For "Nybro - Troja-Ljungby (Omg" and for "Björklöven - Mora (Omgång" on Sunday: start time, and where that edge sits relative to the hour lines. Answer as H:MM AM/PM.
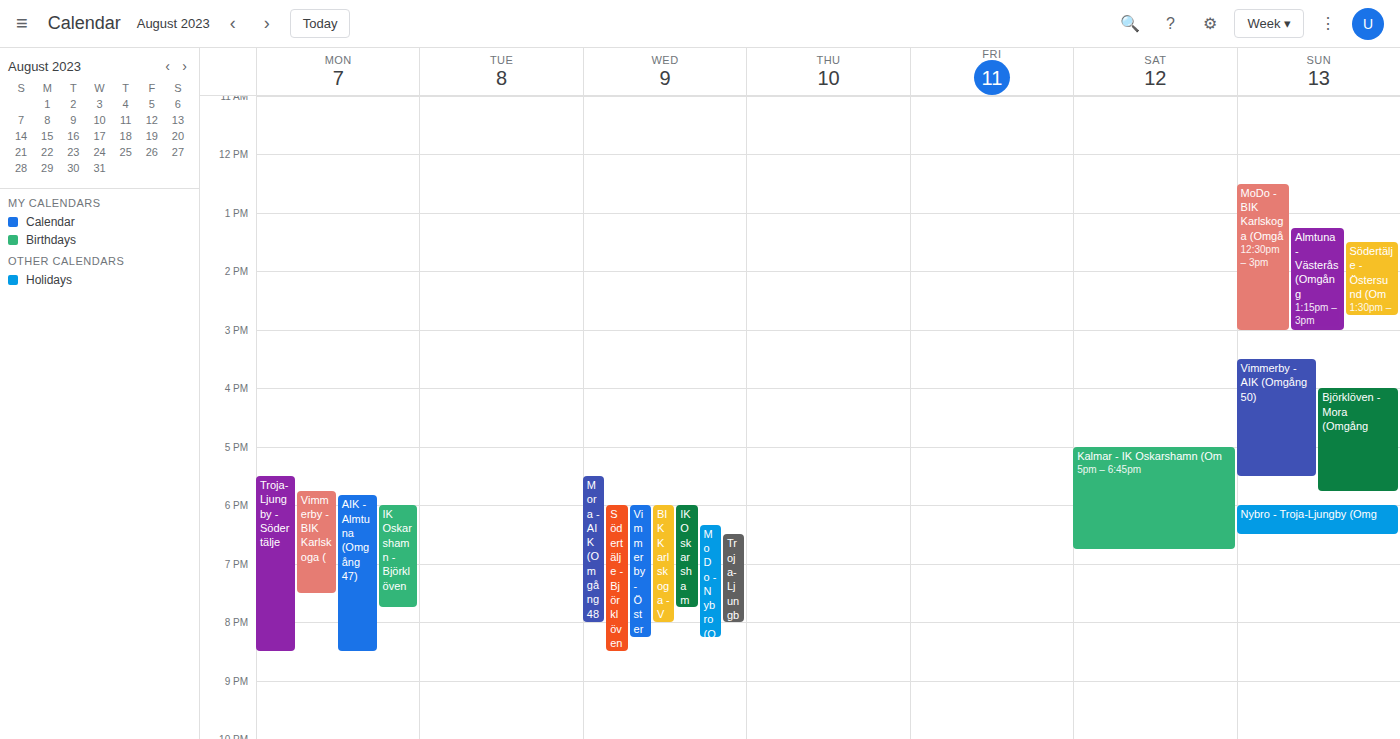
"Nybro - Troja-Ljungby (Omg": 6:00 PM, exactly on the 6 PM line. "Björklöven - Mora (Omgång": 4:00 PM, exactly on the 4 PM line.